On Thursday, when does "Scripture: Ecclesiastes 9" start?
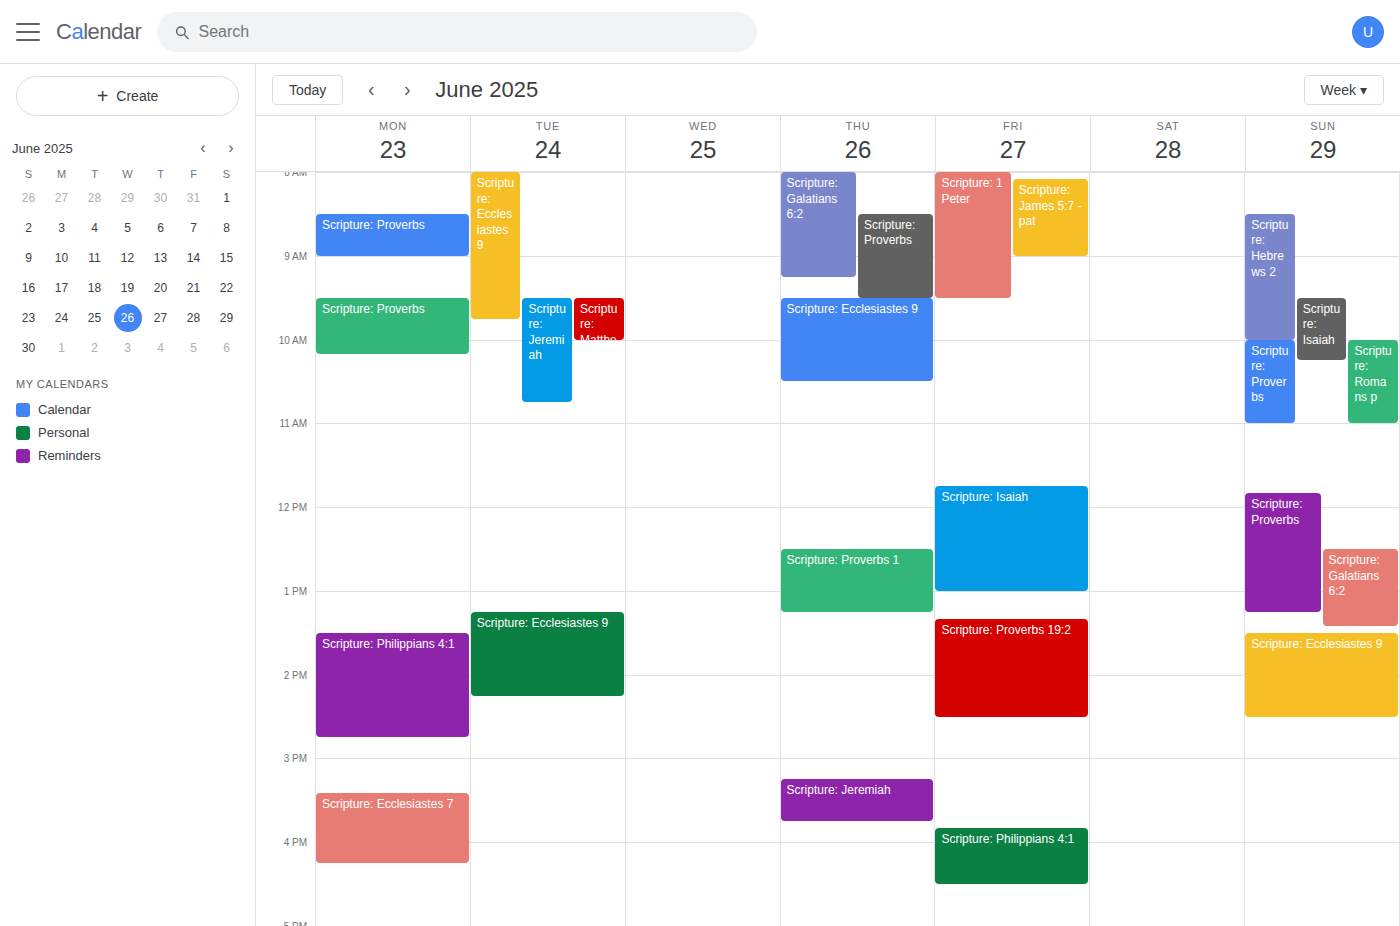
9:30 AM